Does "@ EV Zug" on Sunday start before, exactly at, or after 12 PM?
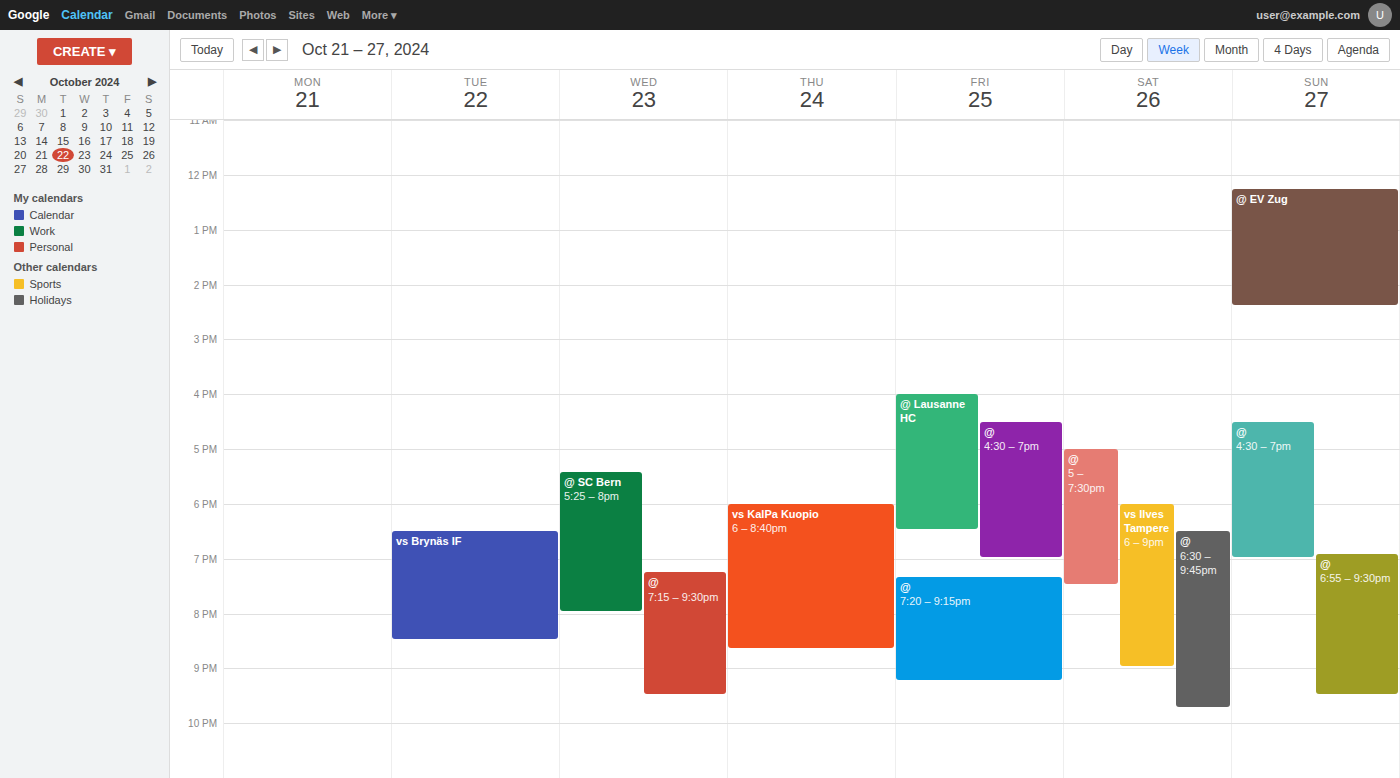
12:15 PM -- after 12 PM, 15 minutes below the 12 PM line.